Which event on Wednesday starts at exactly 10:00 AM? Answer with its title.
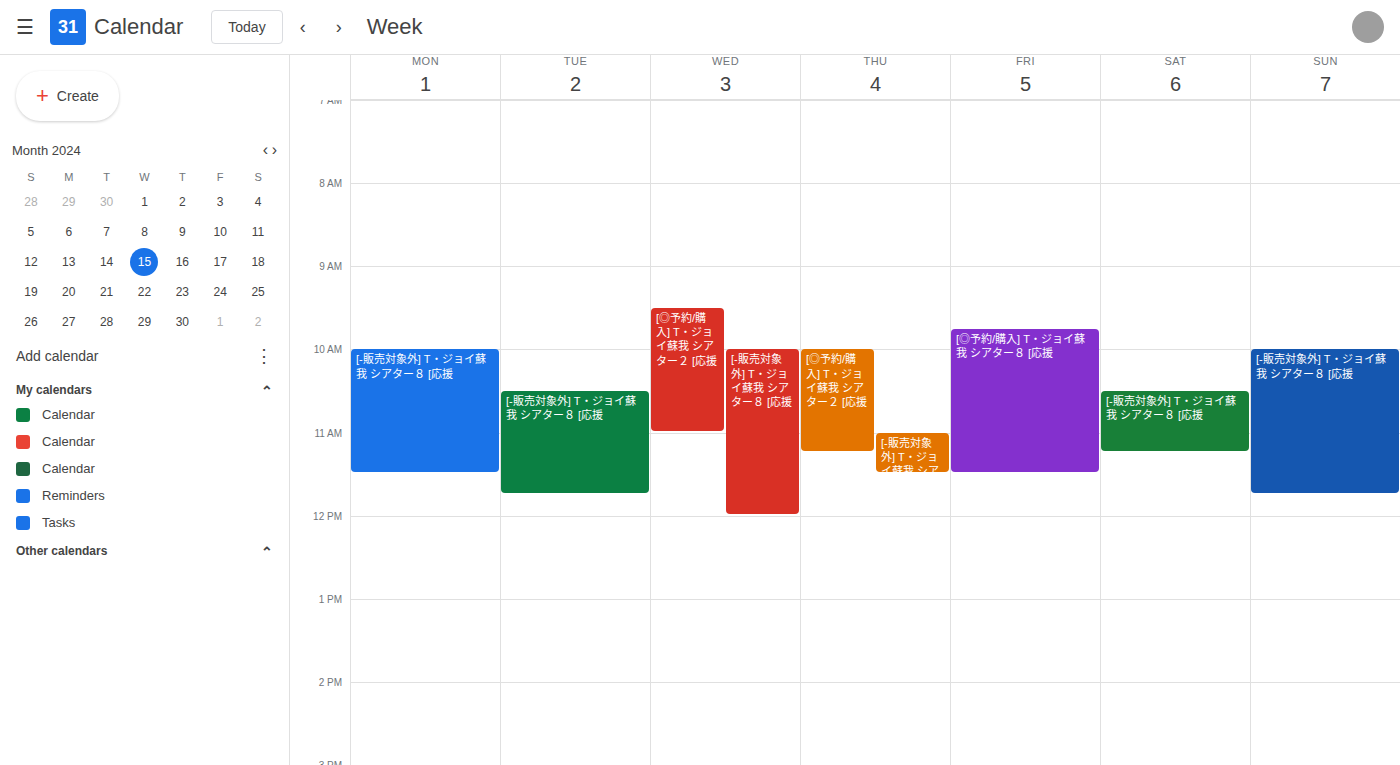
"[-販売対象外] T・ジョイ蘇我 シアター８ [応援"